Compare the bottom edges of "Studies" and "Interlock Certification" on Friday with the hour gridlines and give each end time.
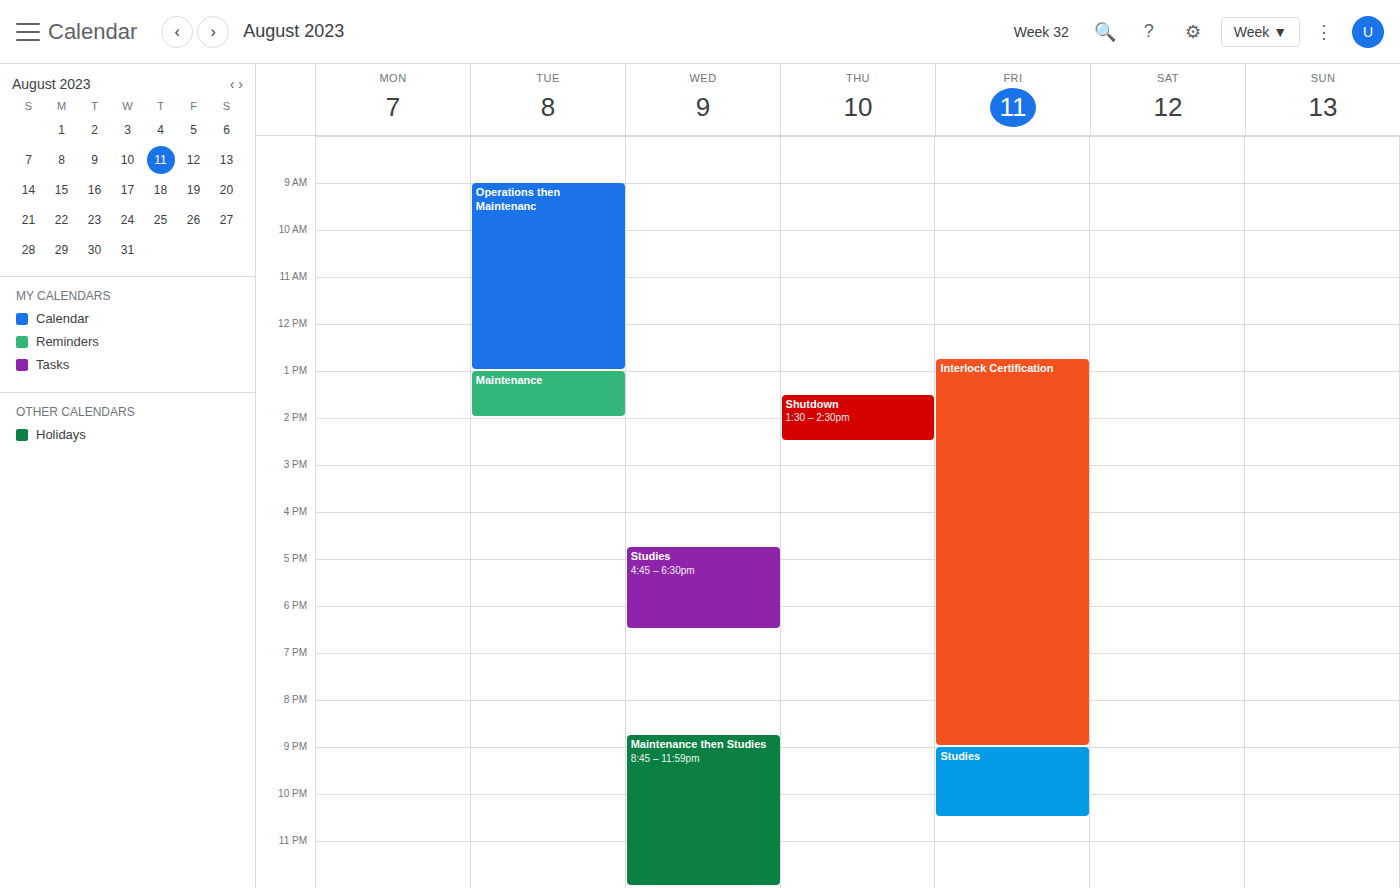
"Studies": 10:30 PM, halfway between the 10 PM and 11 PM lines. "Interlock Certification": 9:00 PM, exactly on the 9 PM line.